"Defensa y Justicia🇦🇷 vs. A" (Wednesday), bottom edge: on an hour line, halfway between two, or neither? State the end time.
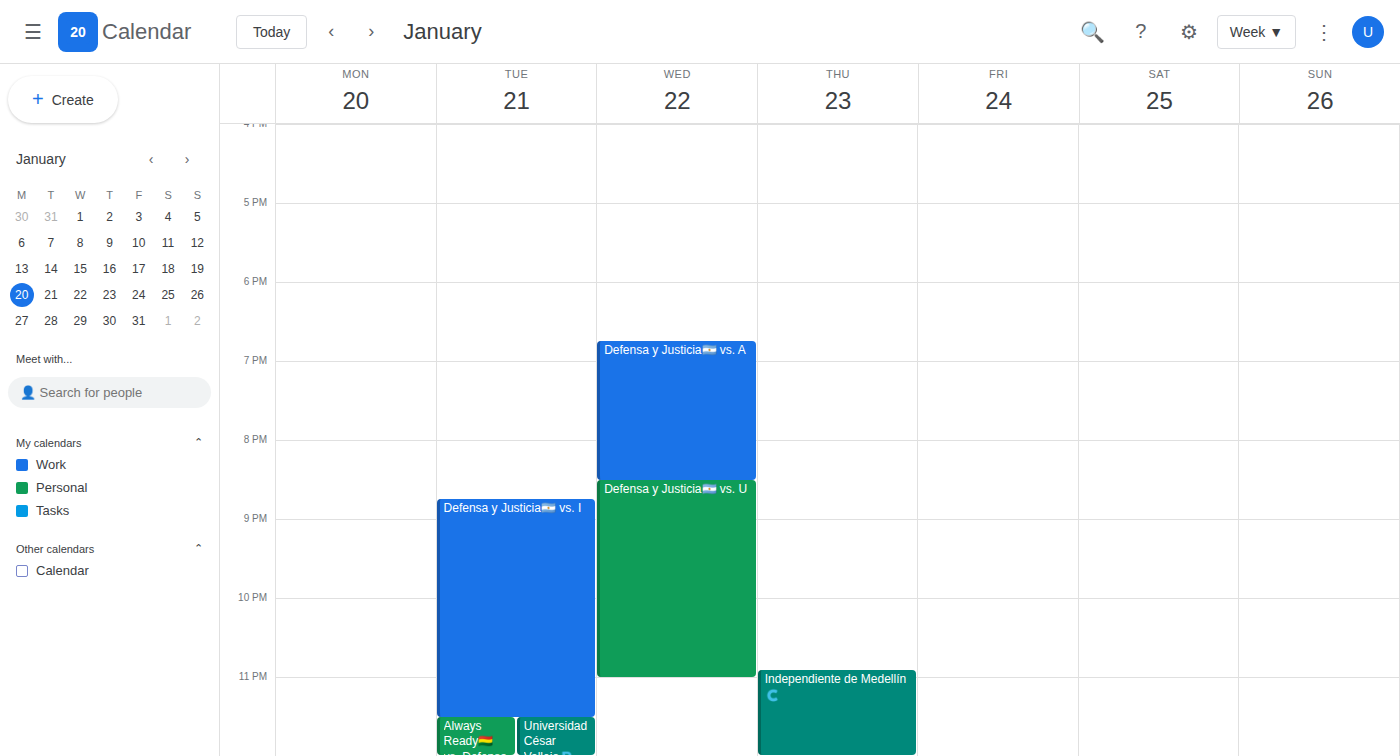
8:30 PM -- halfway between the 8 PM and 9 PM lines.